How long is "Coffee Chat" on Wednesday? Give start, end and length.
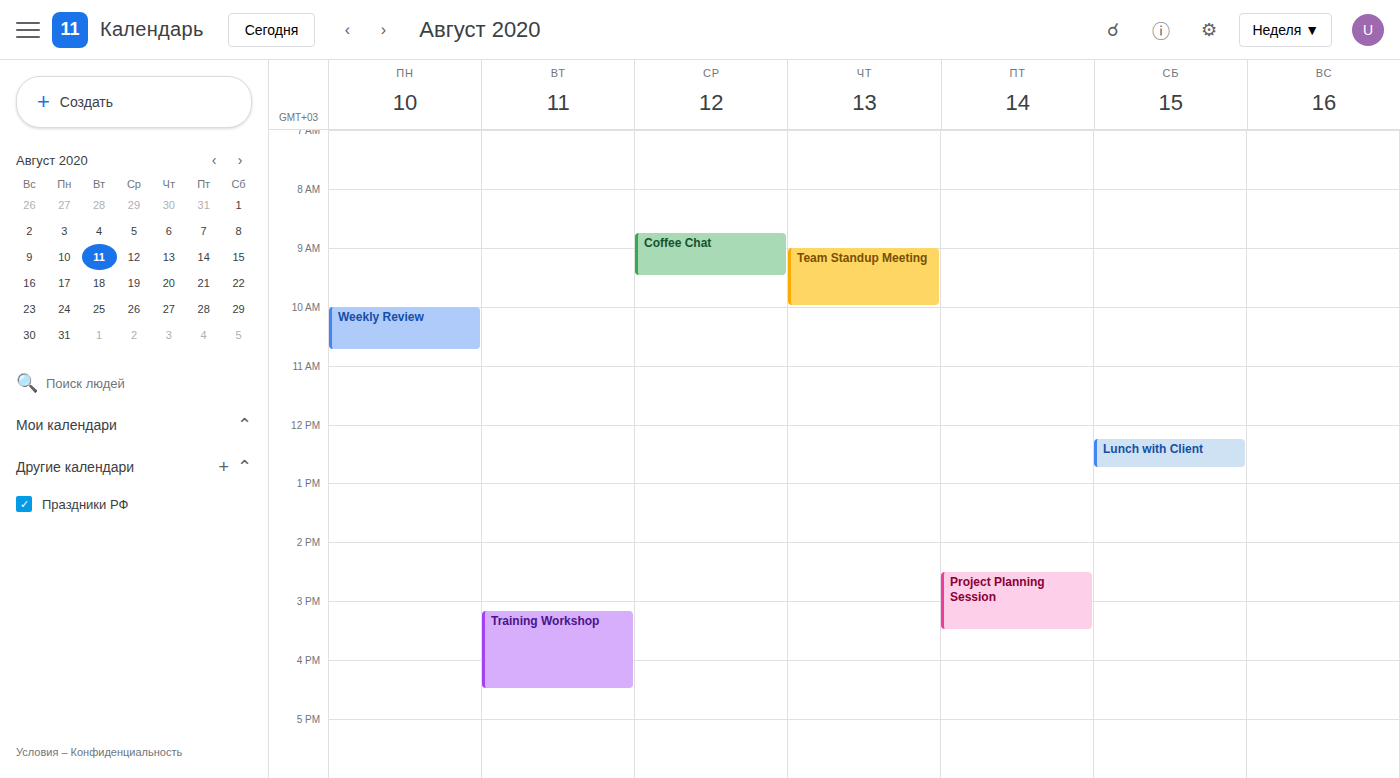
8:45 AM to 9:30 AM, 45 minutes